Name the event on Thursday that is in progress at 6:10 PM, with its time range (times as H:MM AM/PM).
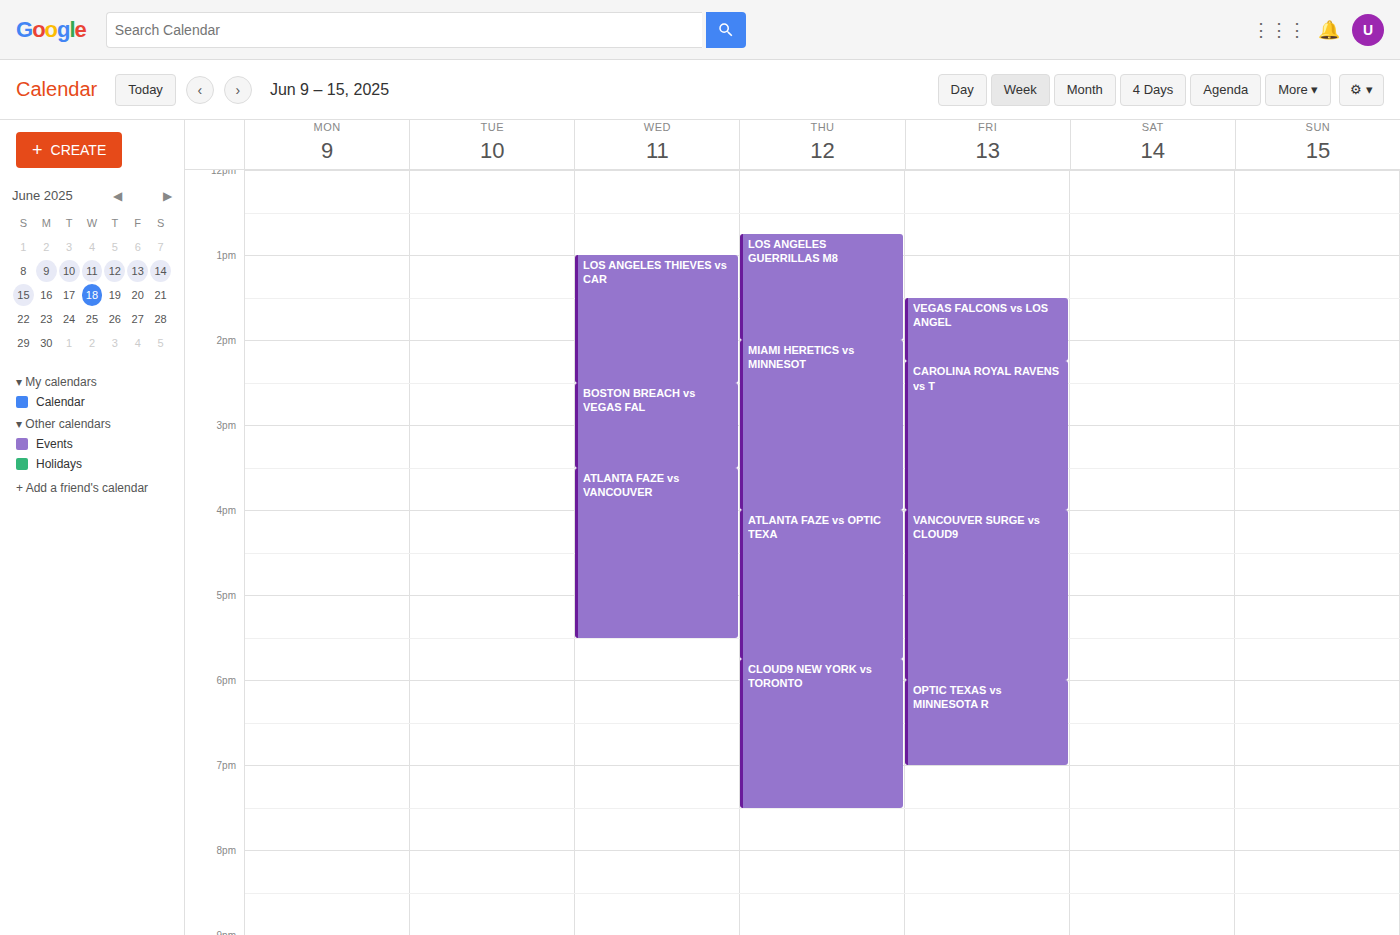
"CLOUD9 NEW YORK vs TORONTO", 5:45 PM to 7:30 PM